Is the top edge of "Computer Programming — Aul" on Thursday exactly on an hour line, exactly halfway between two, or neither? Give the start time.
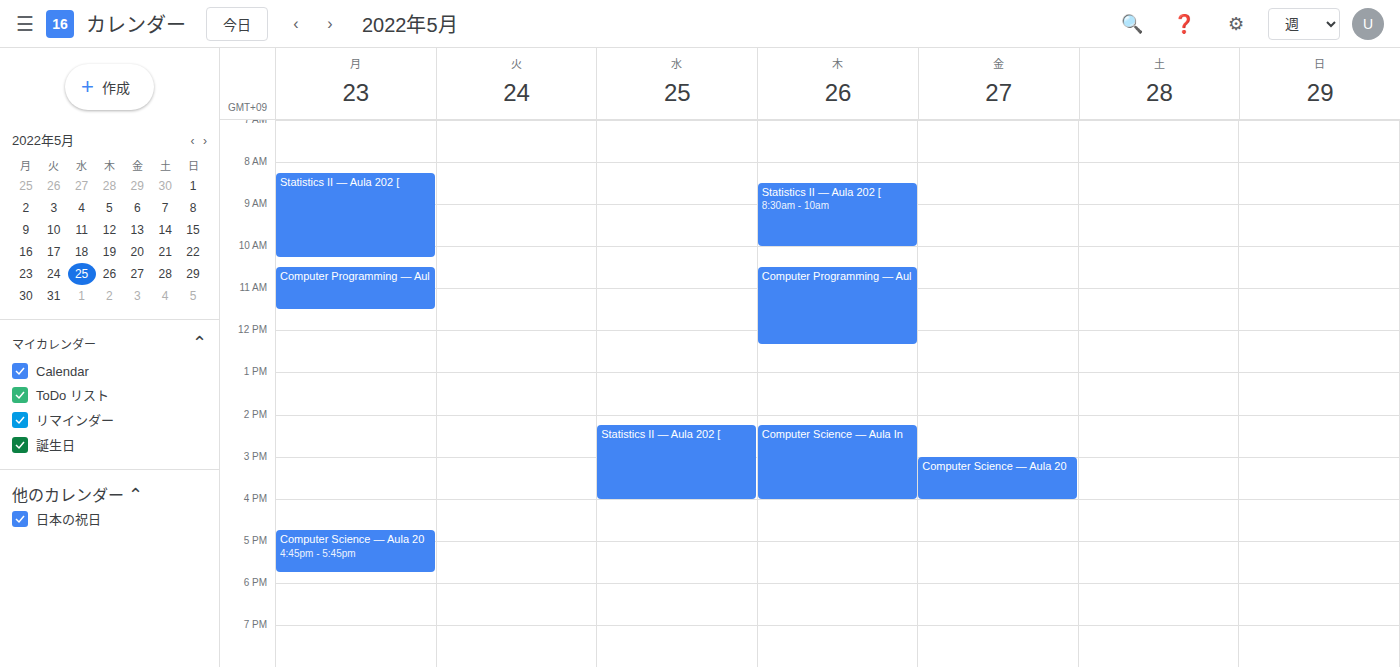
10:30 -- halfway between the 10:00 and 11:00 lines.